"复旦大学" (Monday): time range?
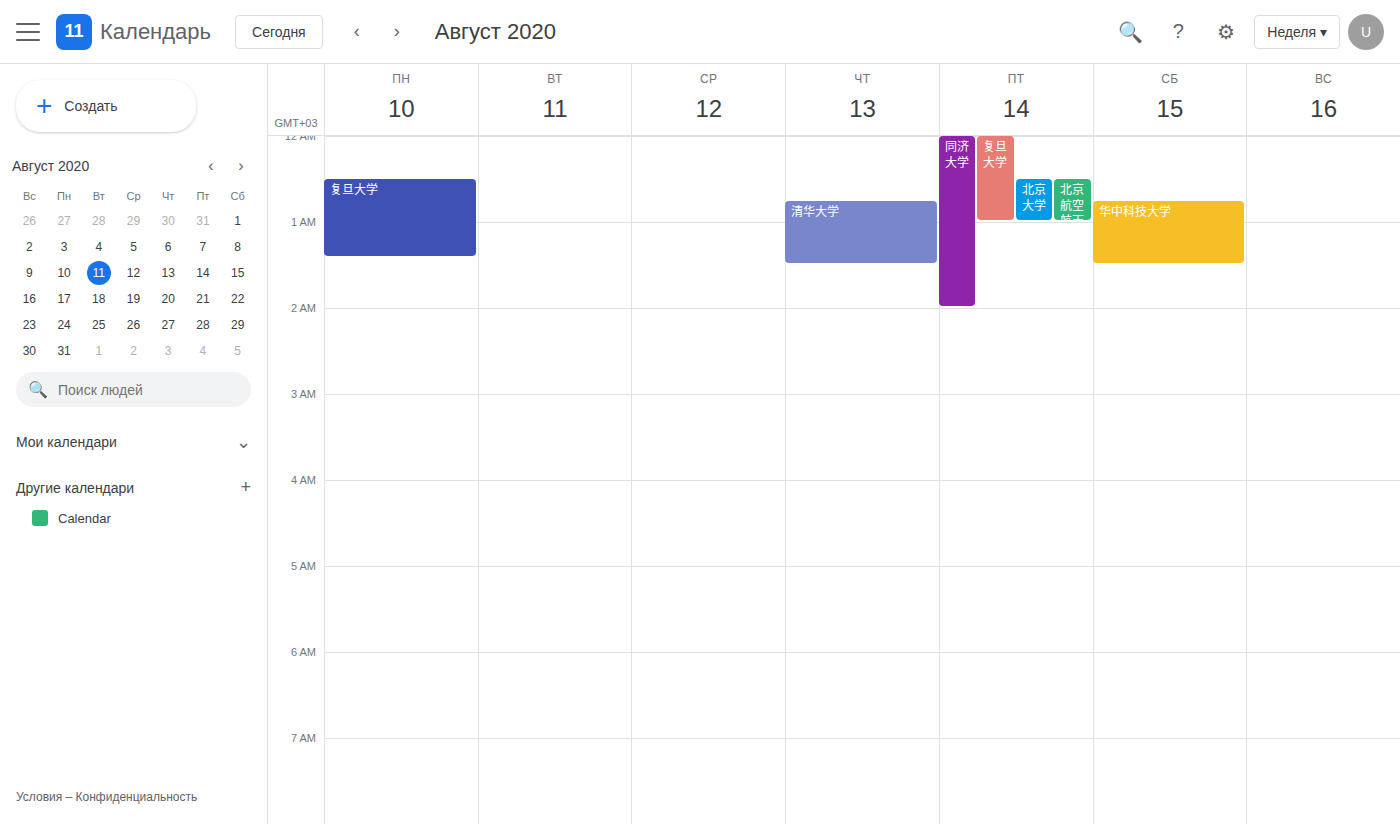
12:30 AM to 1:25 AM